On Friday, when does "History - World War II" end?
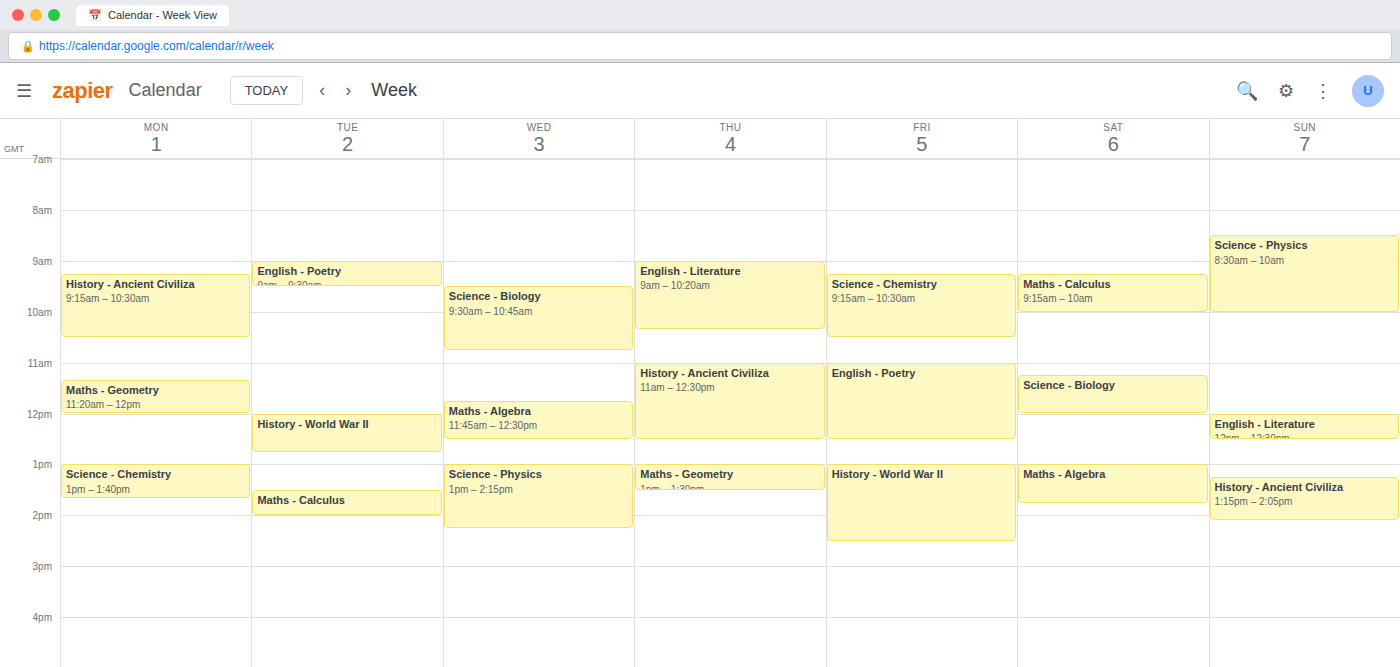
2:30 PM